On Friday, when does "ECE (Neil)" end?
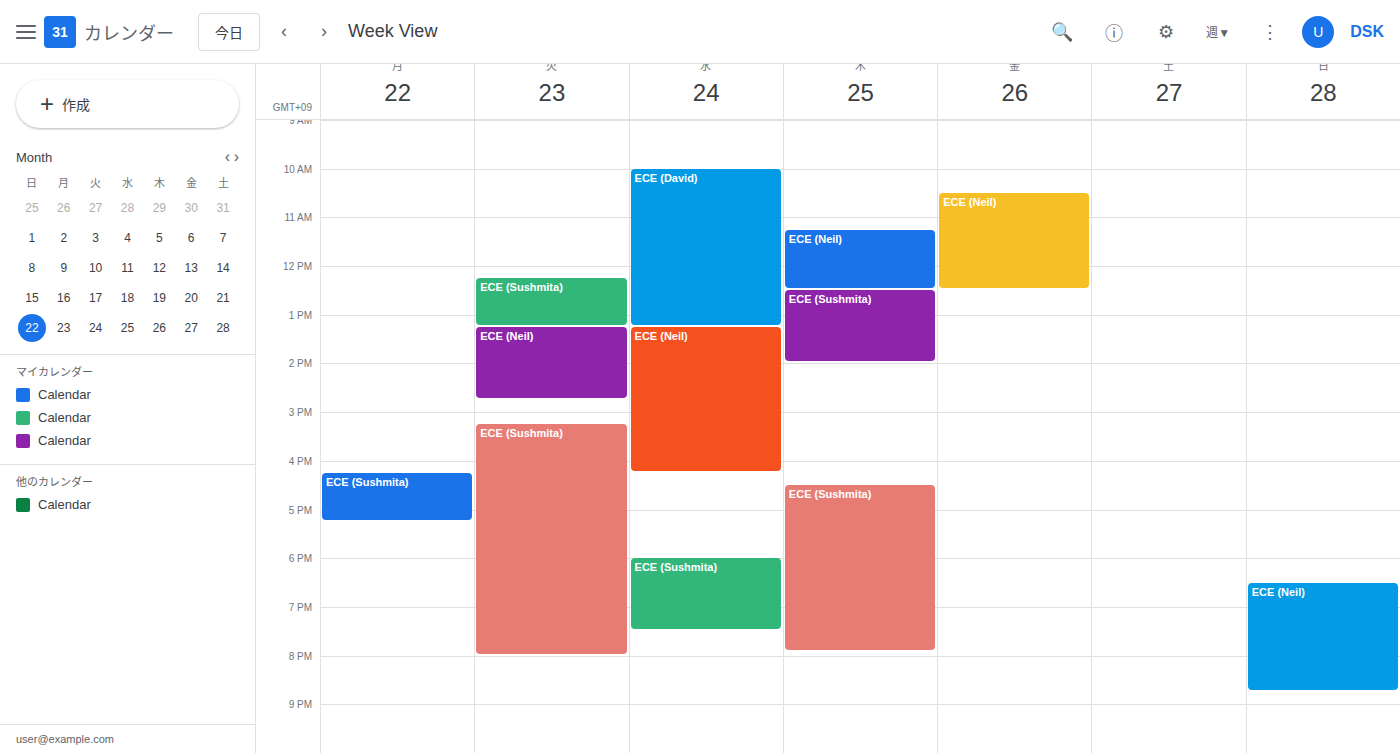
12:30 PM